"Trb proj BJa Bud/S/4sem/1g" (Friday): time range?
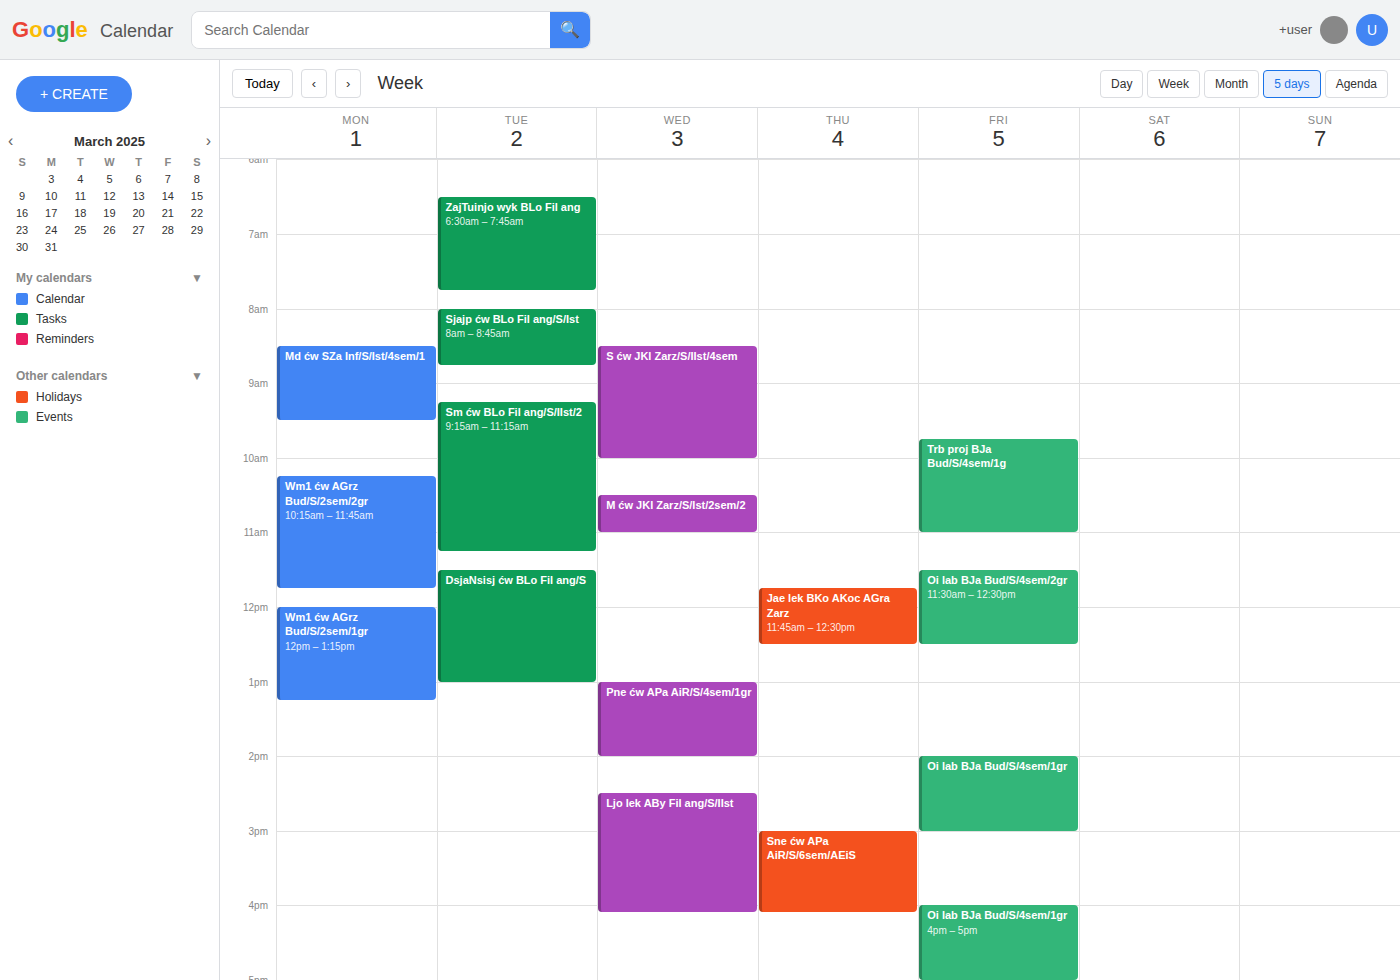
9:45 AM to 11:00 AM